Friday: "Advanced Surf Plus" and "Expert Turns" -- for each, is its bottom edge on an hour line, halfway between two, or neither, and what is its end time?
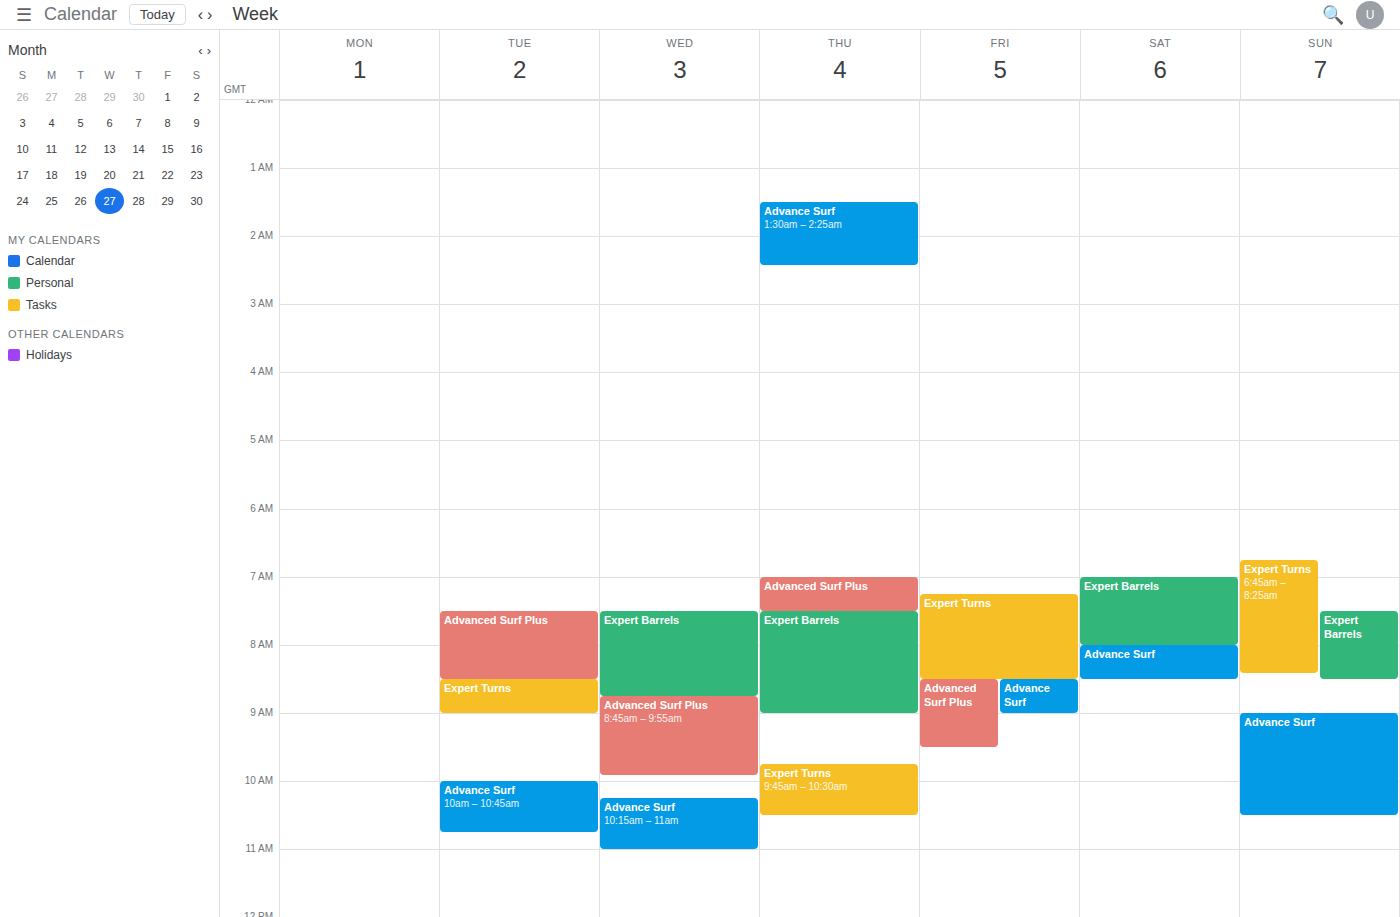
"Advanced Surf Plus": 9:30 AM, halfway between the 9 AM and 10 AM lines. "Expert Turns": 8:30 AM, halfway between the 8 AM and 9 AM lines.